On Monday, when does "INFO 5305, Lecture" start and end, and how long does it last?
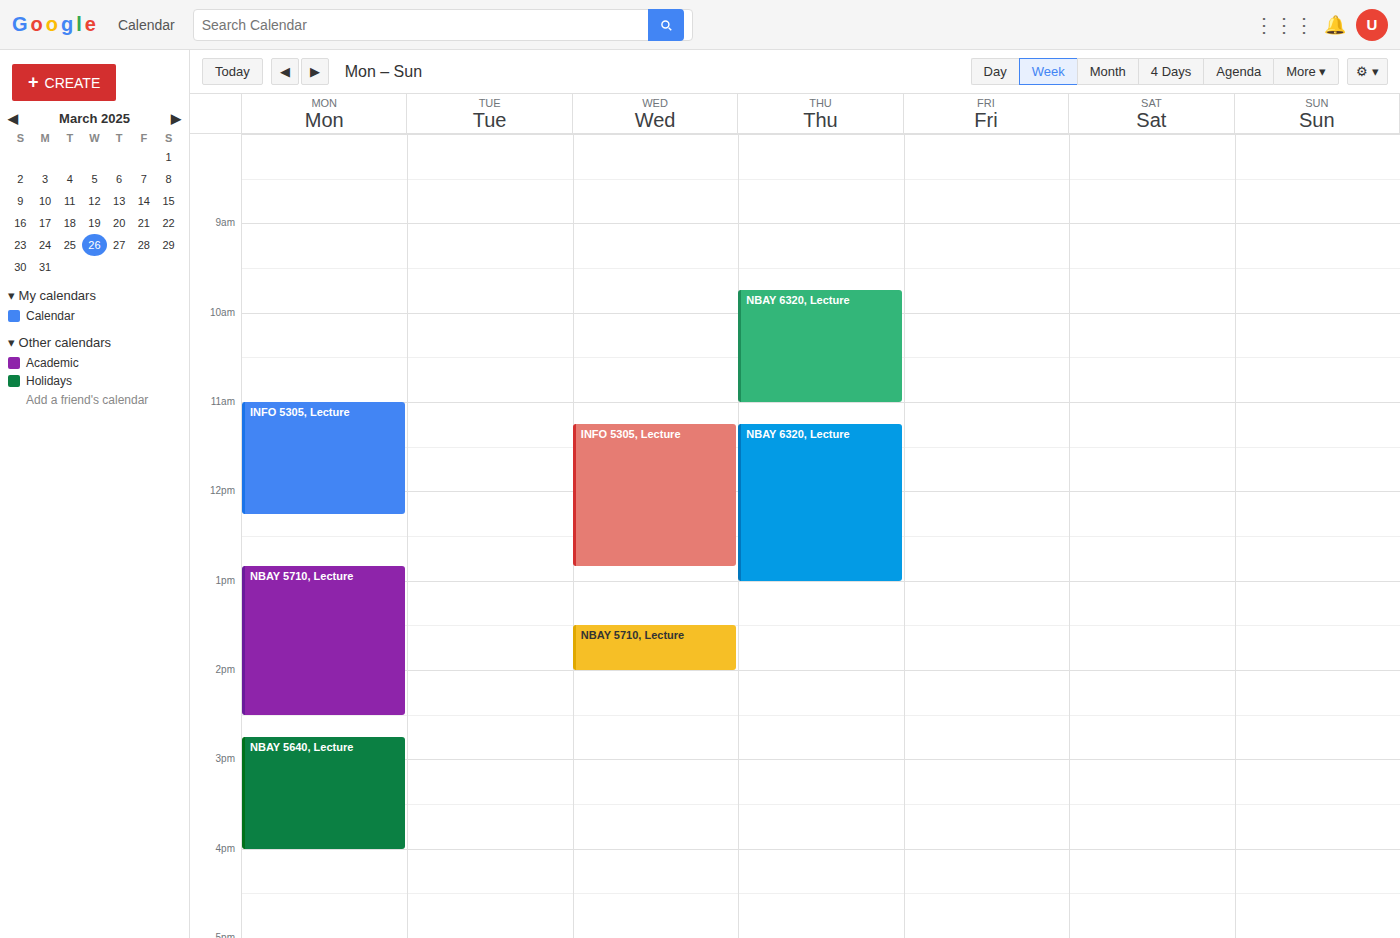
11:00 AM to 12:15 PM, 1 hour 15 minutes